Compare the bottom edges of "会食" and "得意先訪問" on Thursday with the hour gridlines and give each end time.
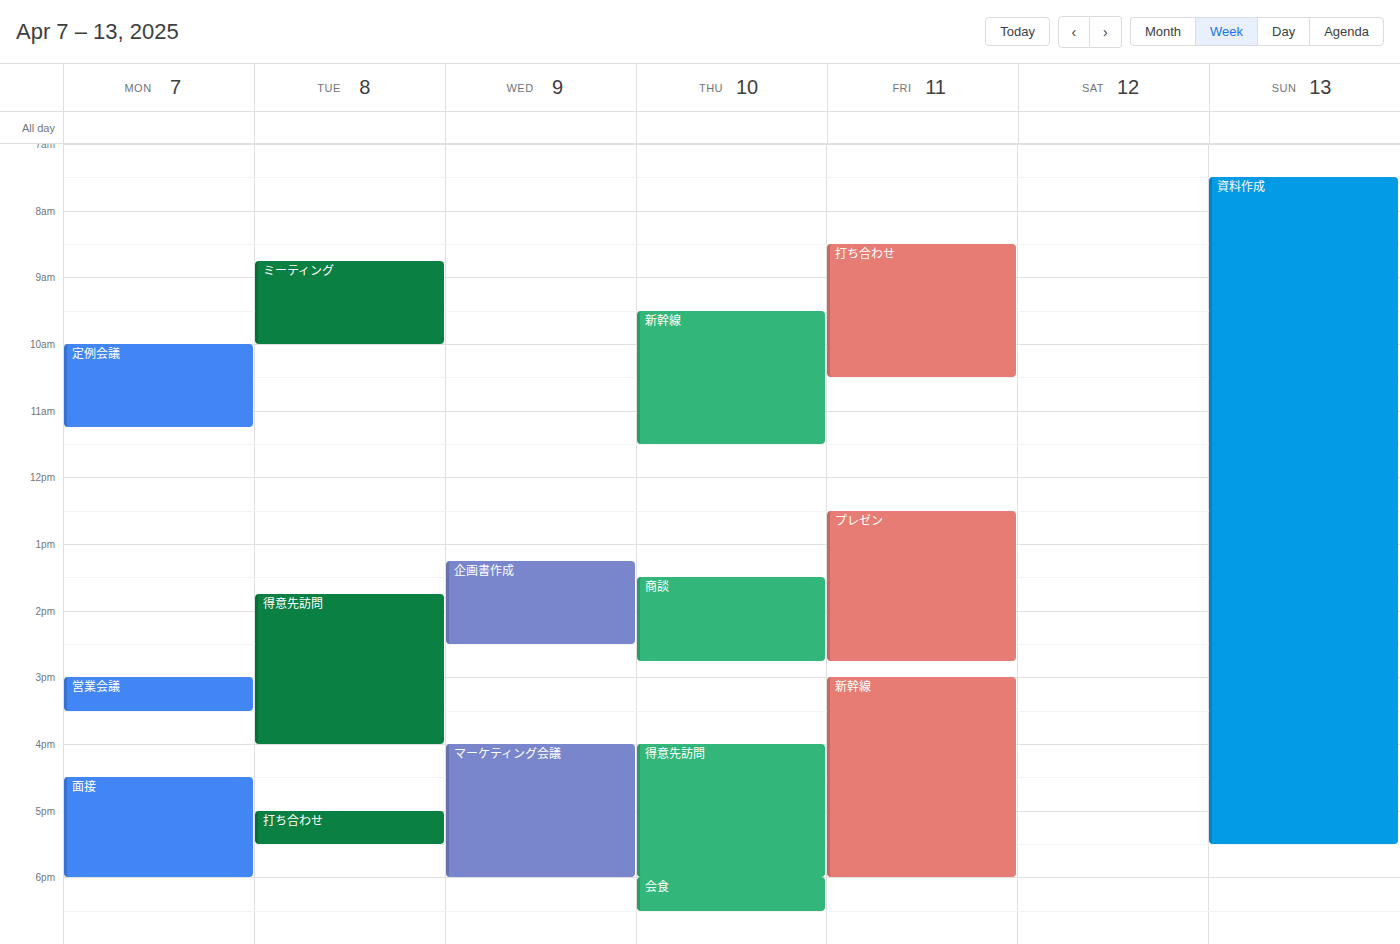
"会食": 6:30 PM, halfway between the 6 PM and 7 PM lines. "得意先訪問": 6:00 PM, exactly on the 6 PM line.